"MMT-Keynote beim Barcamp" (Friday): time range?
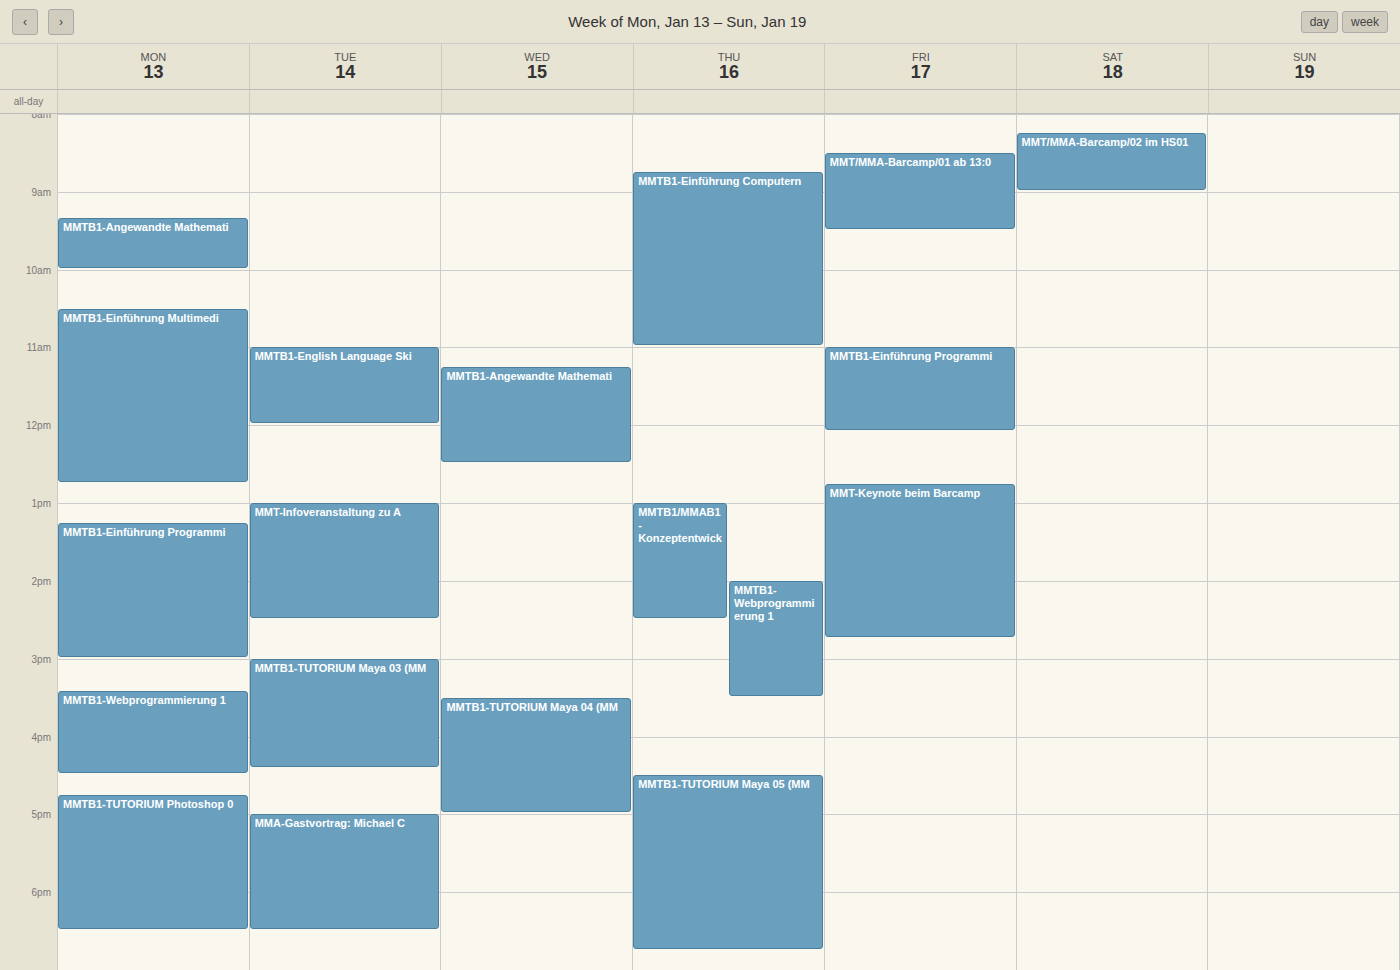
12:45 PM to 2:45 PM